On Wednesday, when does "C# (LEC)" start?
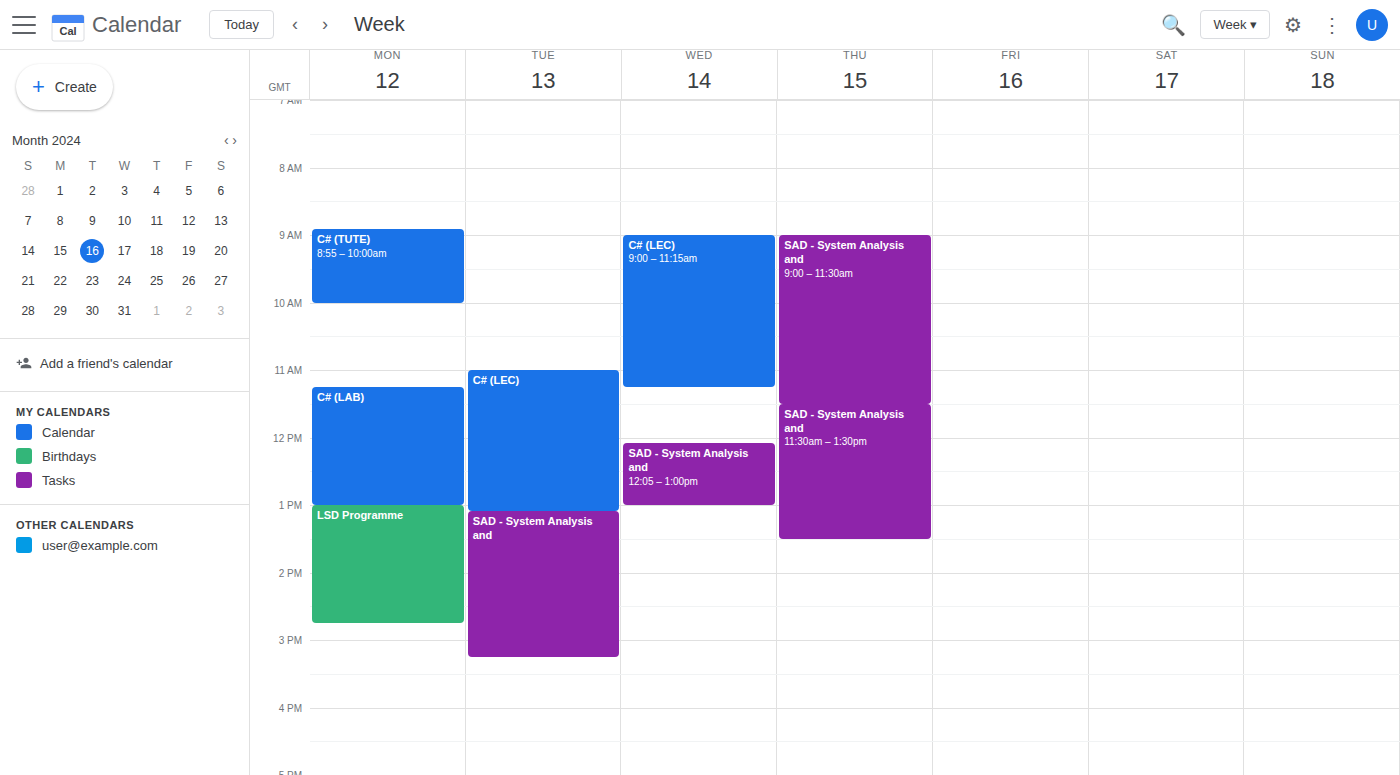
9:00 AM